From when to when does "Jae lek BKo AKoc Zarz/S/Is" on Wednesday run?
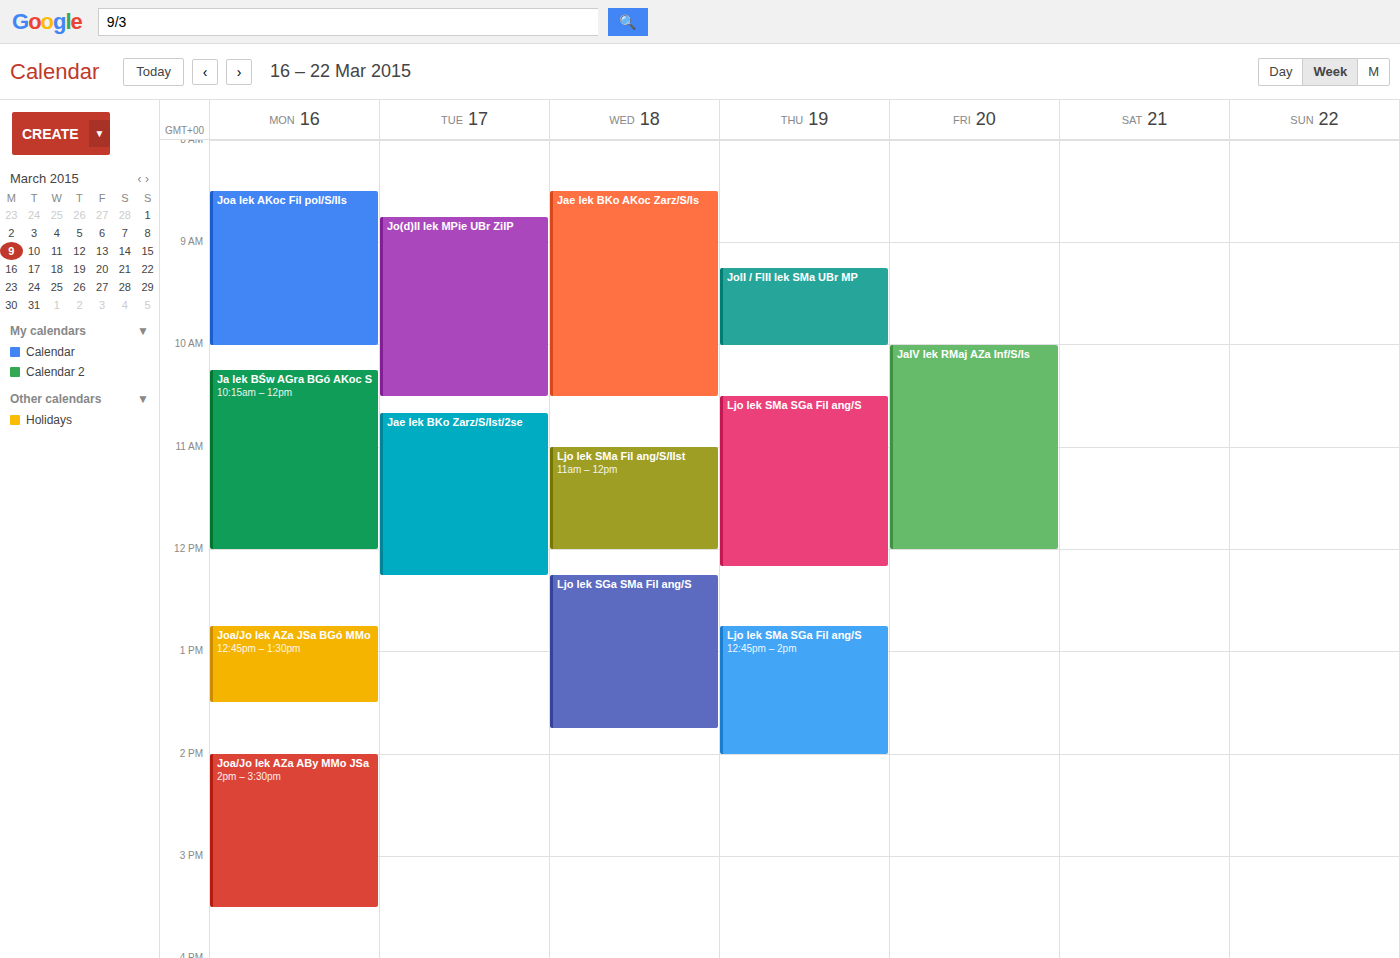
8:30 AM to 10:30 AM